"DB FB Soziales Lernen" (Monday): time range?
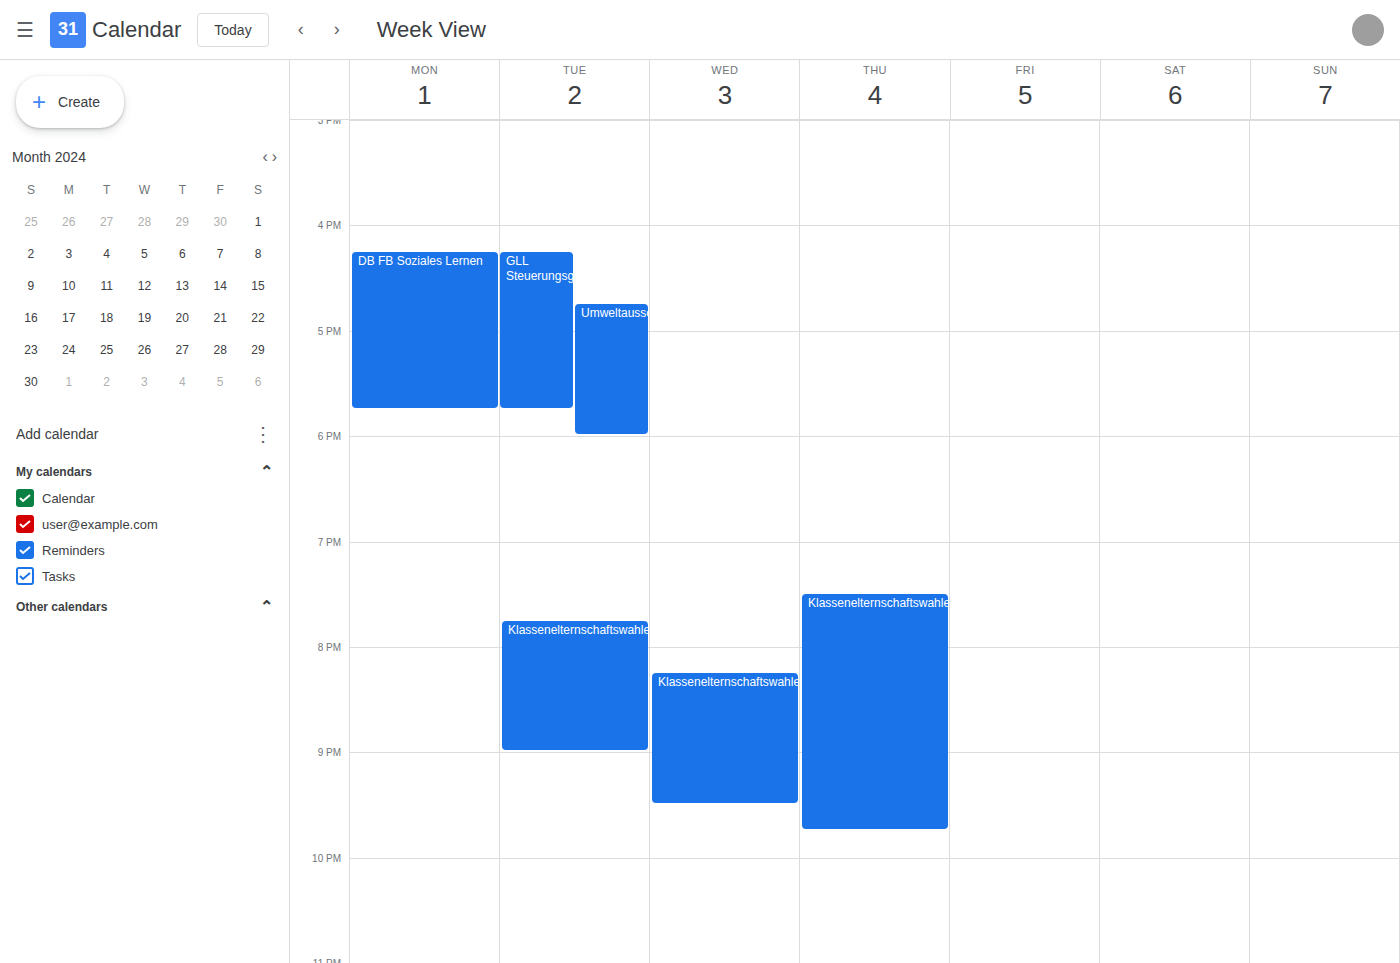
4:15 PM to 5:45 PM